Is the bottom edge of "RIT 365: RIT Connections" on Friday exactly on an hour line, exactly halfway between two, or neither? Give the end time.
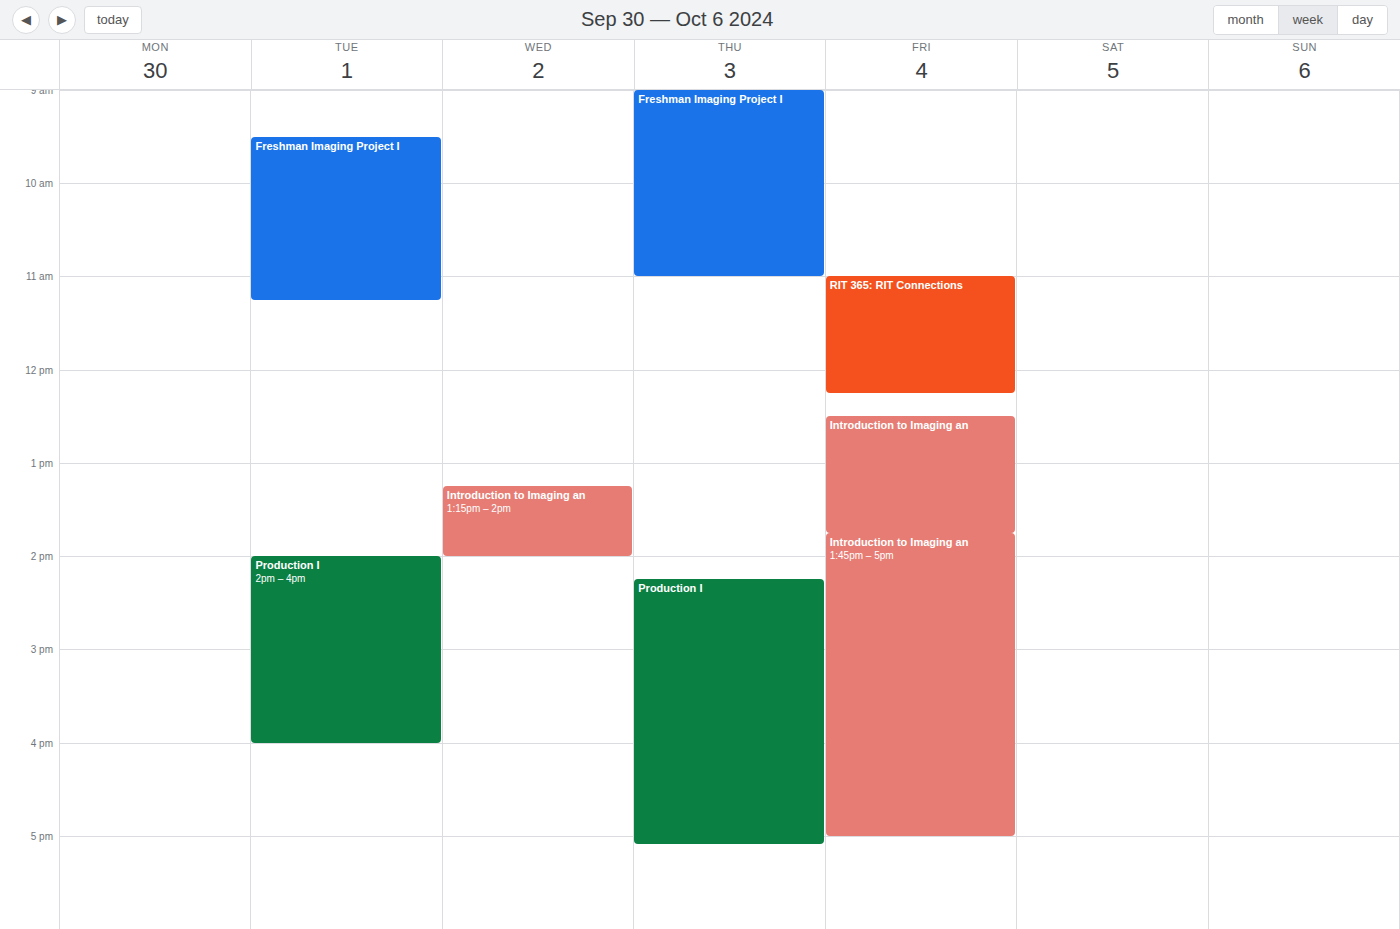
12:15 PM -- neither: a quarter of the way from the 12 PM line to the 1 PM line.